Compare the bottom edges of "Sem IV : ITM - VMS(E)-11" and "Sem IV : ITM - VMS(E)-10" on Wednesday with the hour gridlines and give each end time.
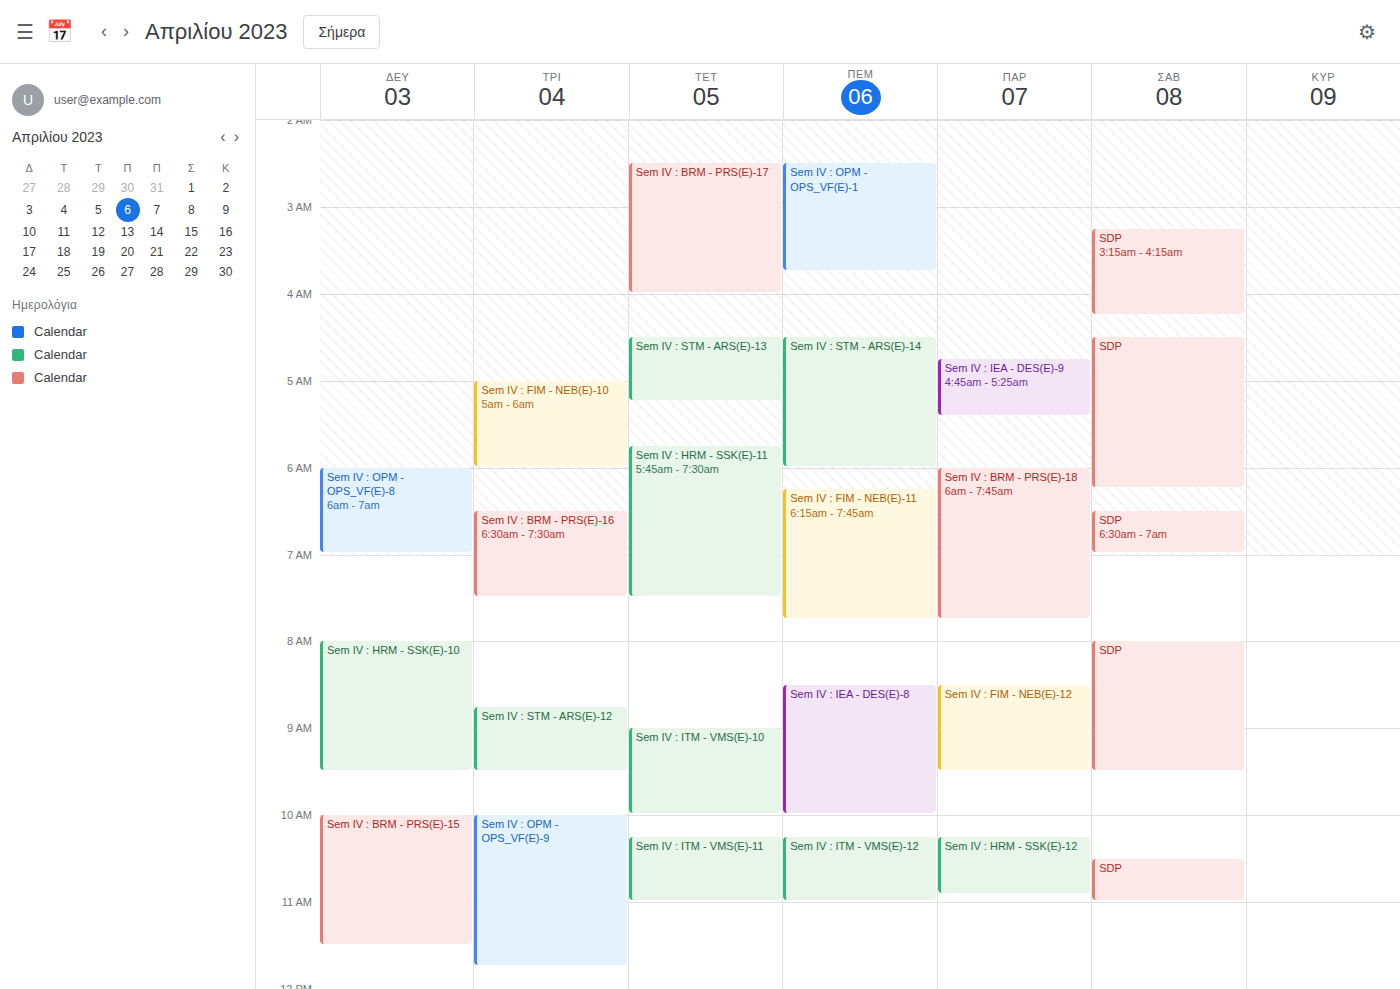
"Sem IV : ITM - VMS(E)-11": 11:00 AM, exactly on the 11 AM line. "Sem IV : ITM - VMS(E)-10": 10:00 AM, exactly on the 10 AM line.